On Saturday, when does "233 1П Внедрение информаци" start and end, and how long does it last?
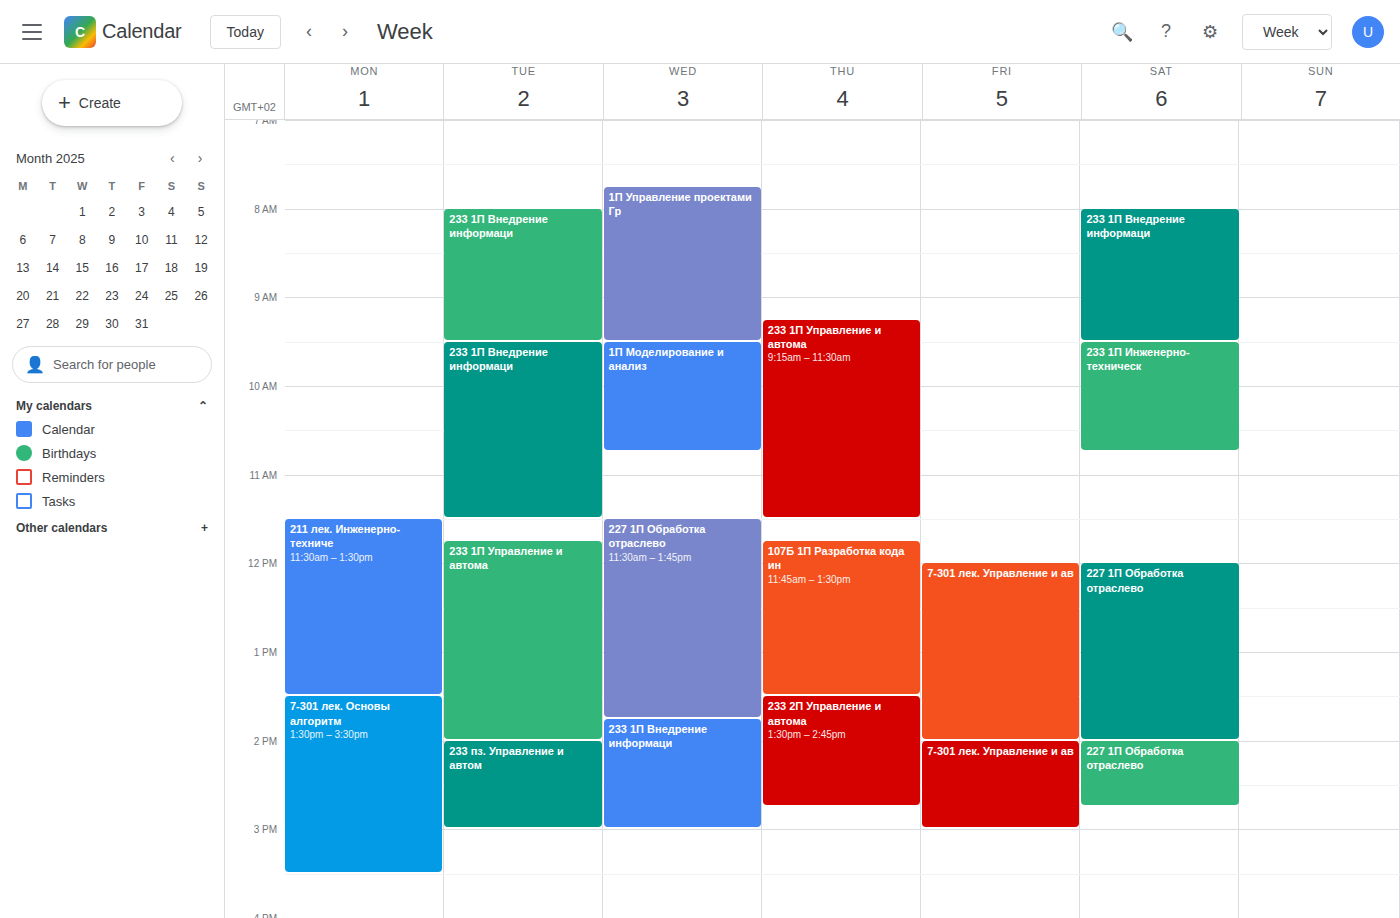
8:00 AM to 9:30 AM, 1 hour 30 minutes